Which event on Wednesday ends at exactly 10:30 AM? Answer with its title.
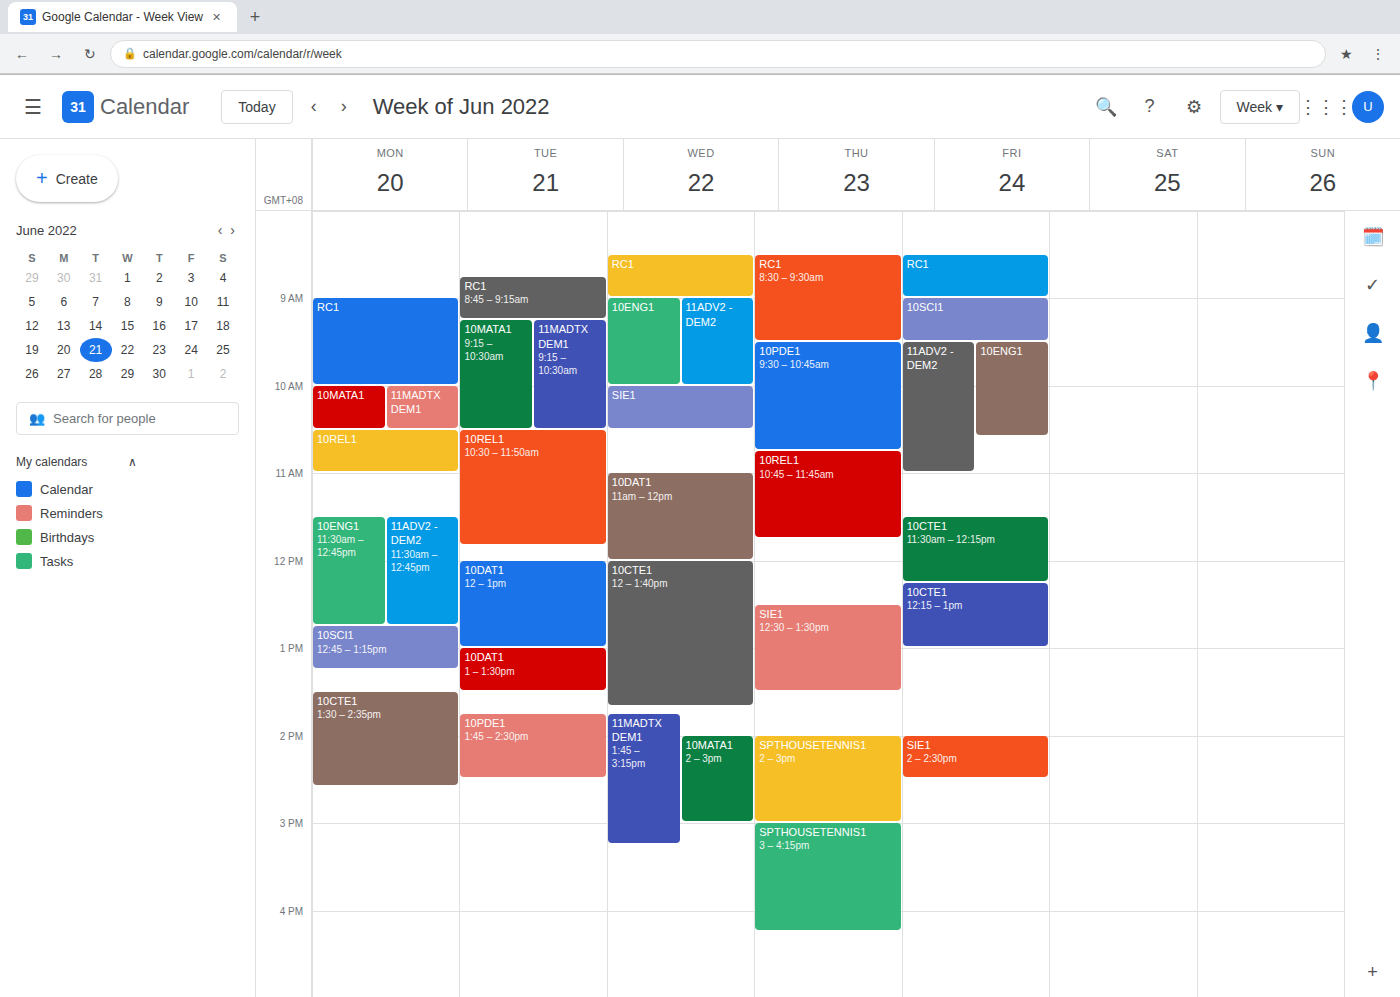
"SIE1"